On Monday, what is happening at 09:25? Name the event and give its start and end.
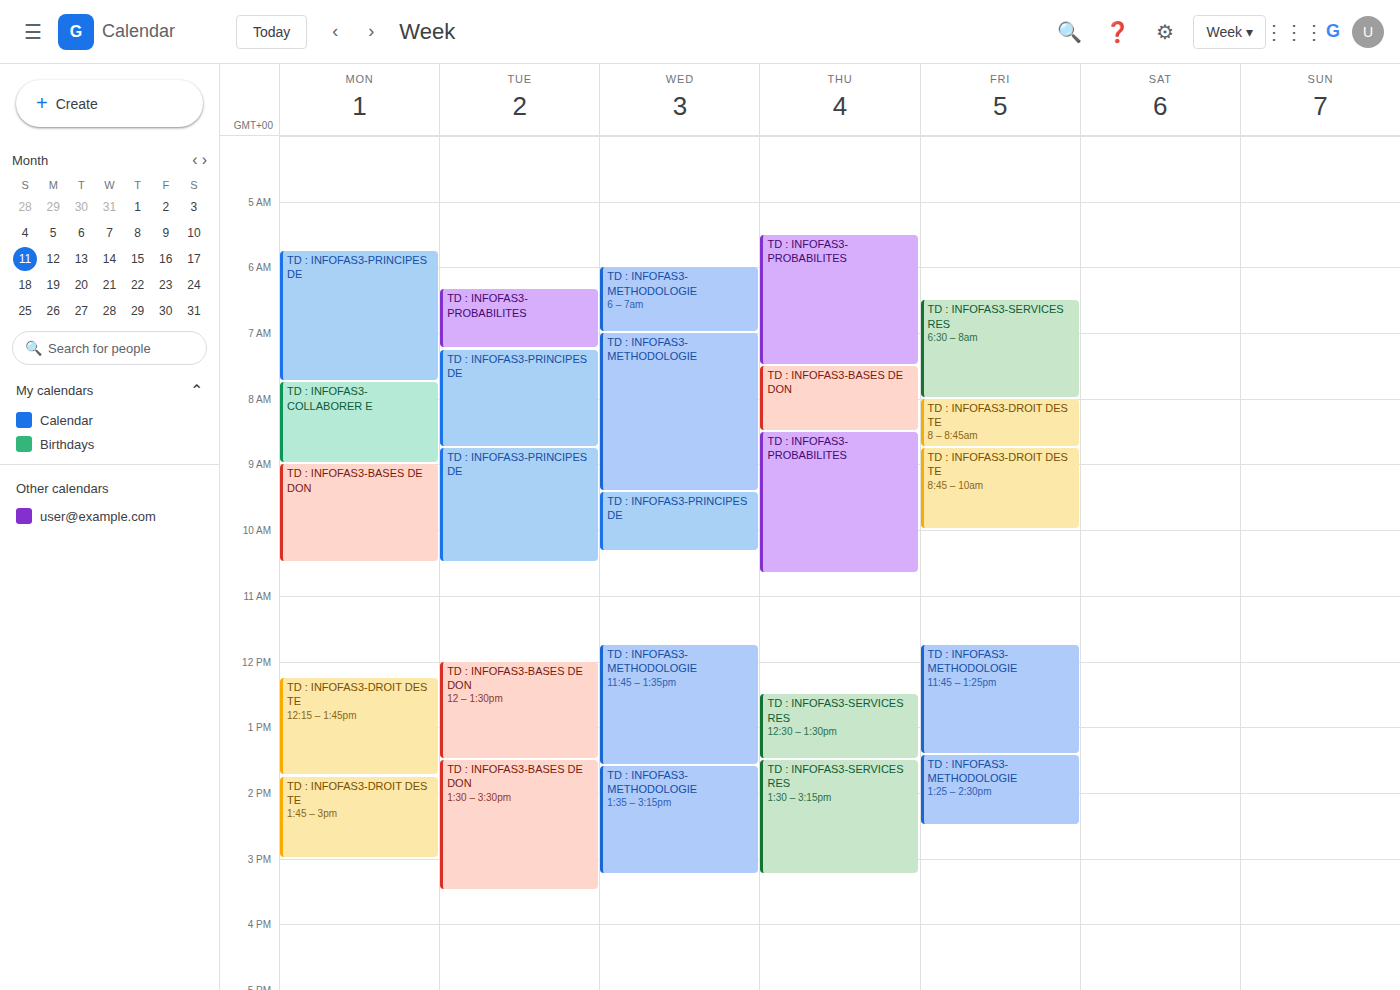
"TD : INFOFAS3-BASES DE DON", 09:00 to 10:30